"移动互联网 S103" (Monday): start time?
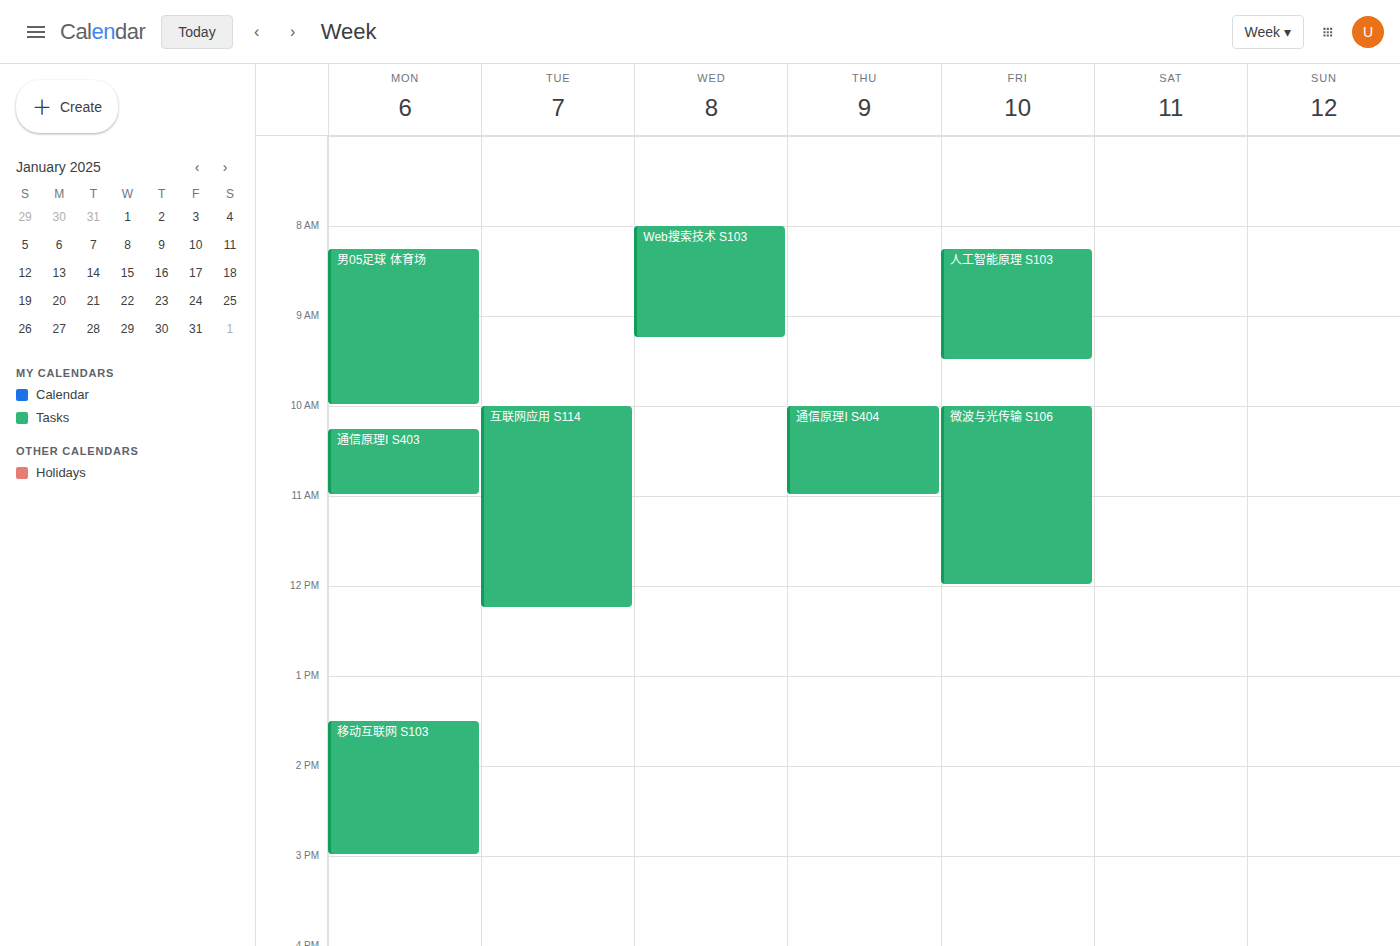
1:30 PM